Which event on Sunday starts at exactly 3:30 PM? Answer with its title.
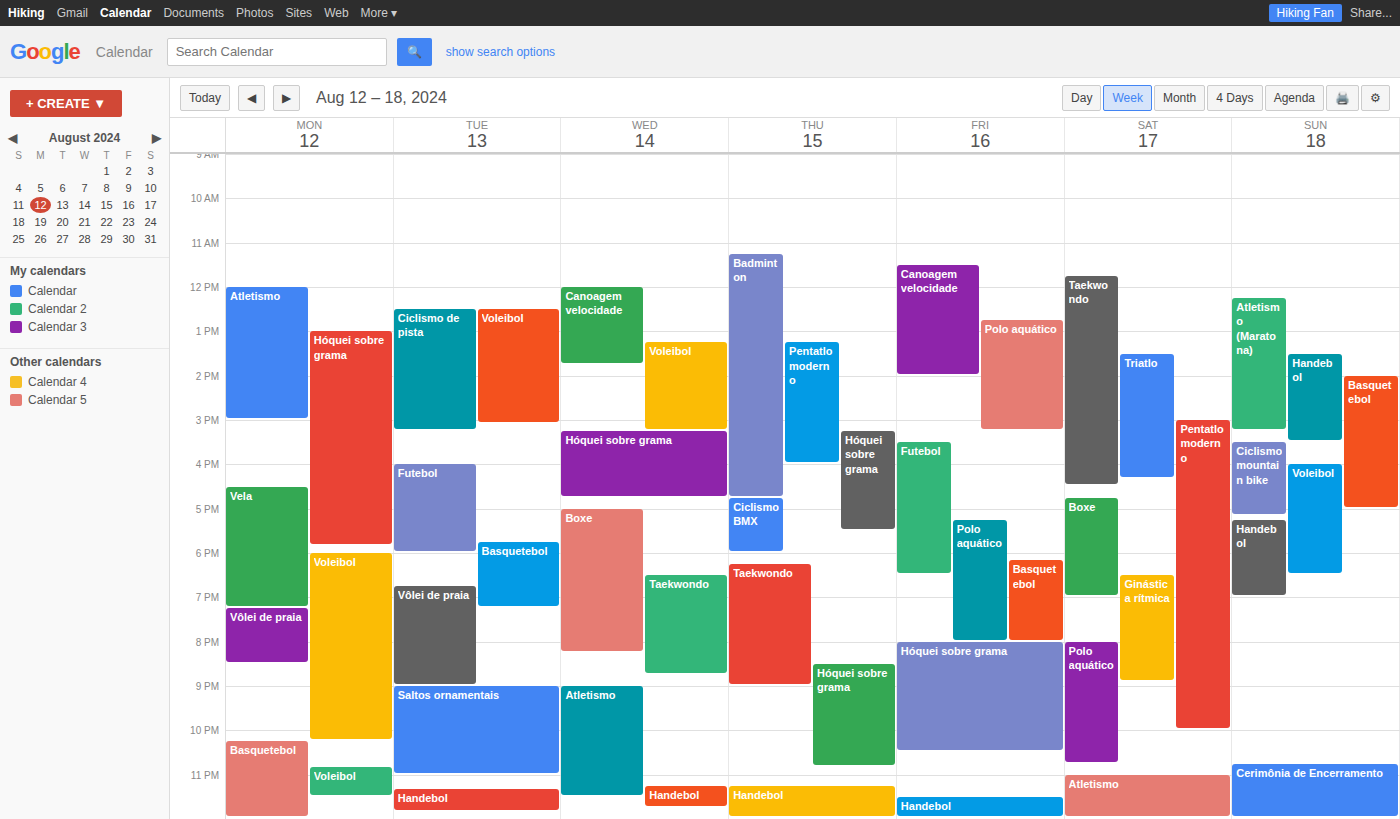
"Ciclismo mountain bike"